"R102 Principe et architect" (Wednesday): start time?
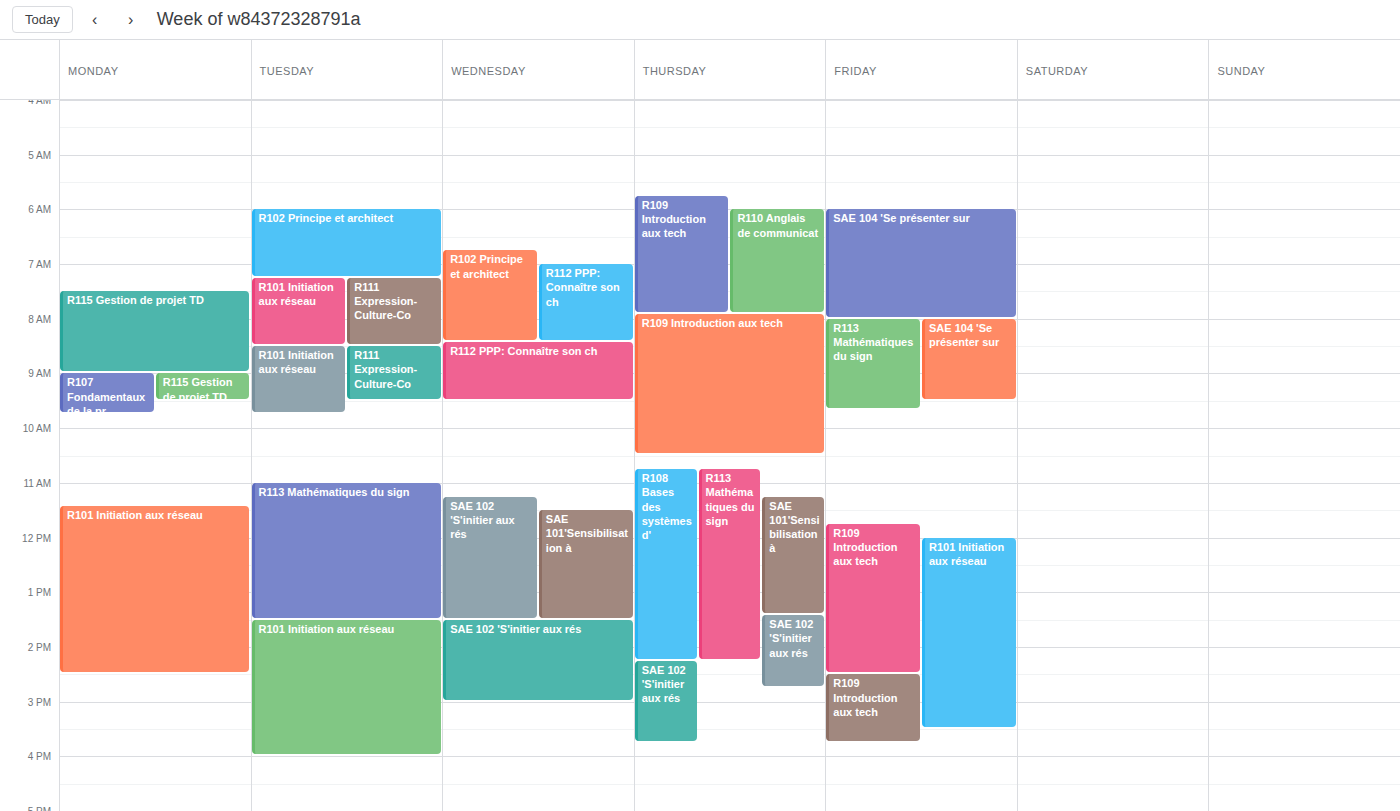
6:45 AM